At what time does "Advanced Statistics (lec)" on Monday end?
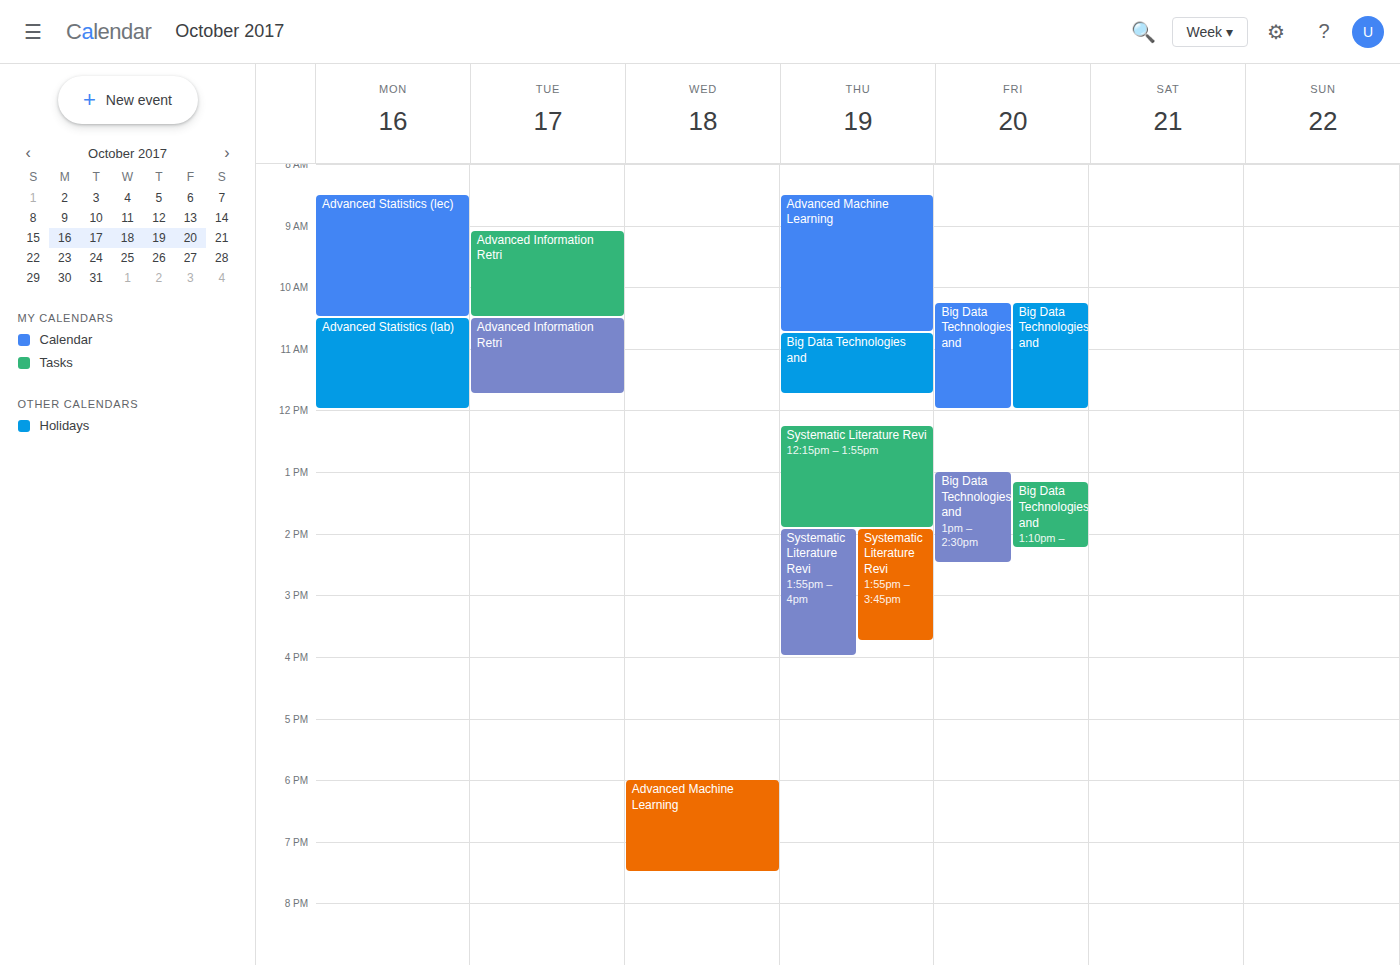
10:30 AM